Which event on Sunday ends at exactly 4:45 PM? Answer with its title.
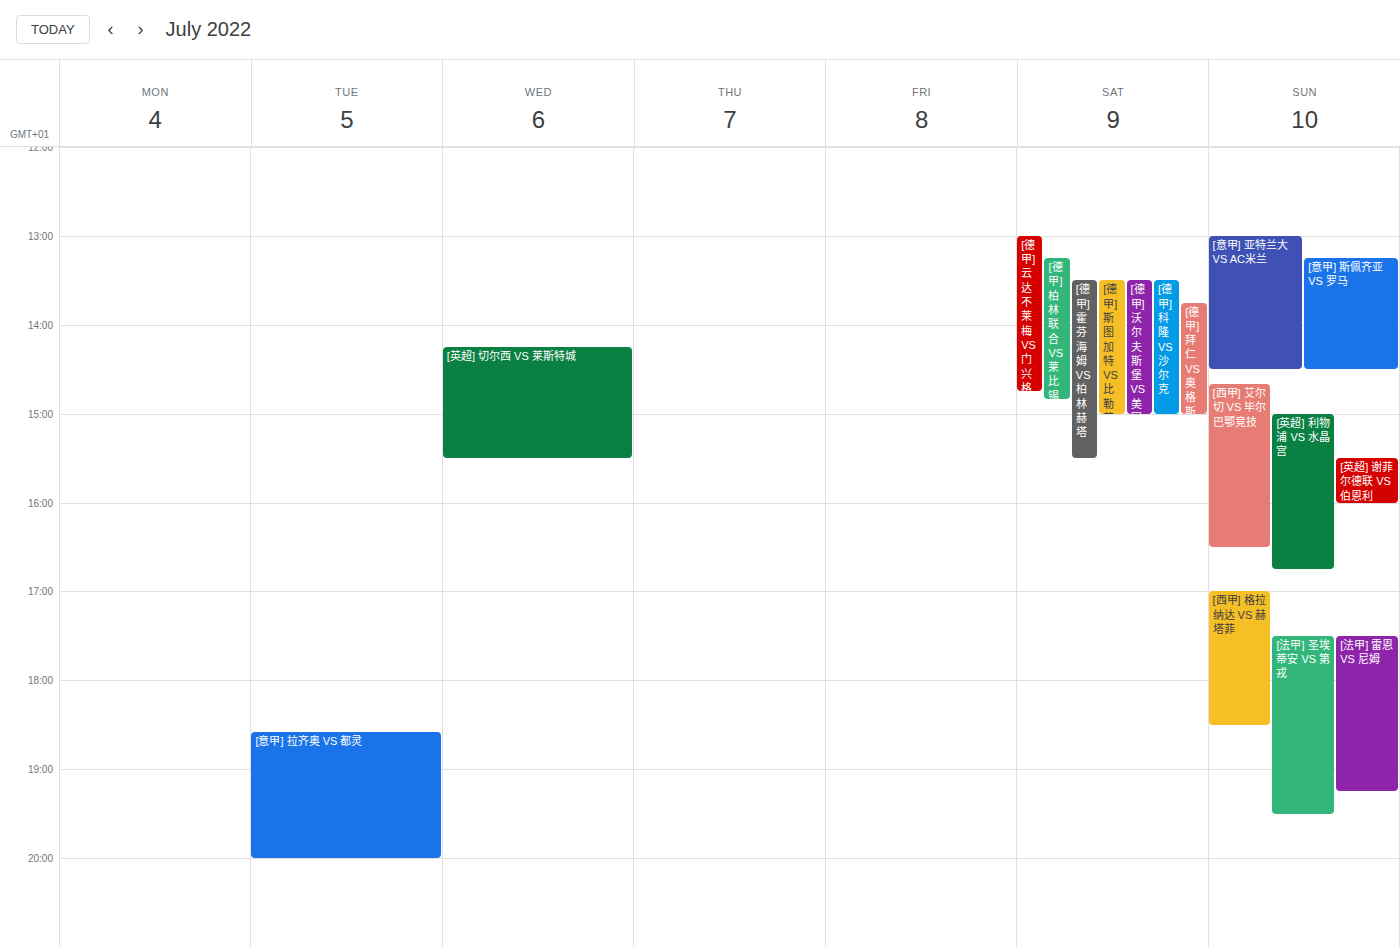
"[英超] 利物浦 VS 水晶宫"